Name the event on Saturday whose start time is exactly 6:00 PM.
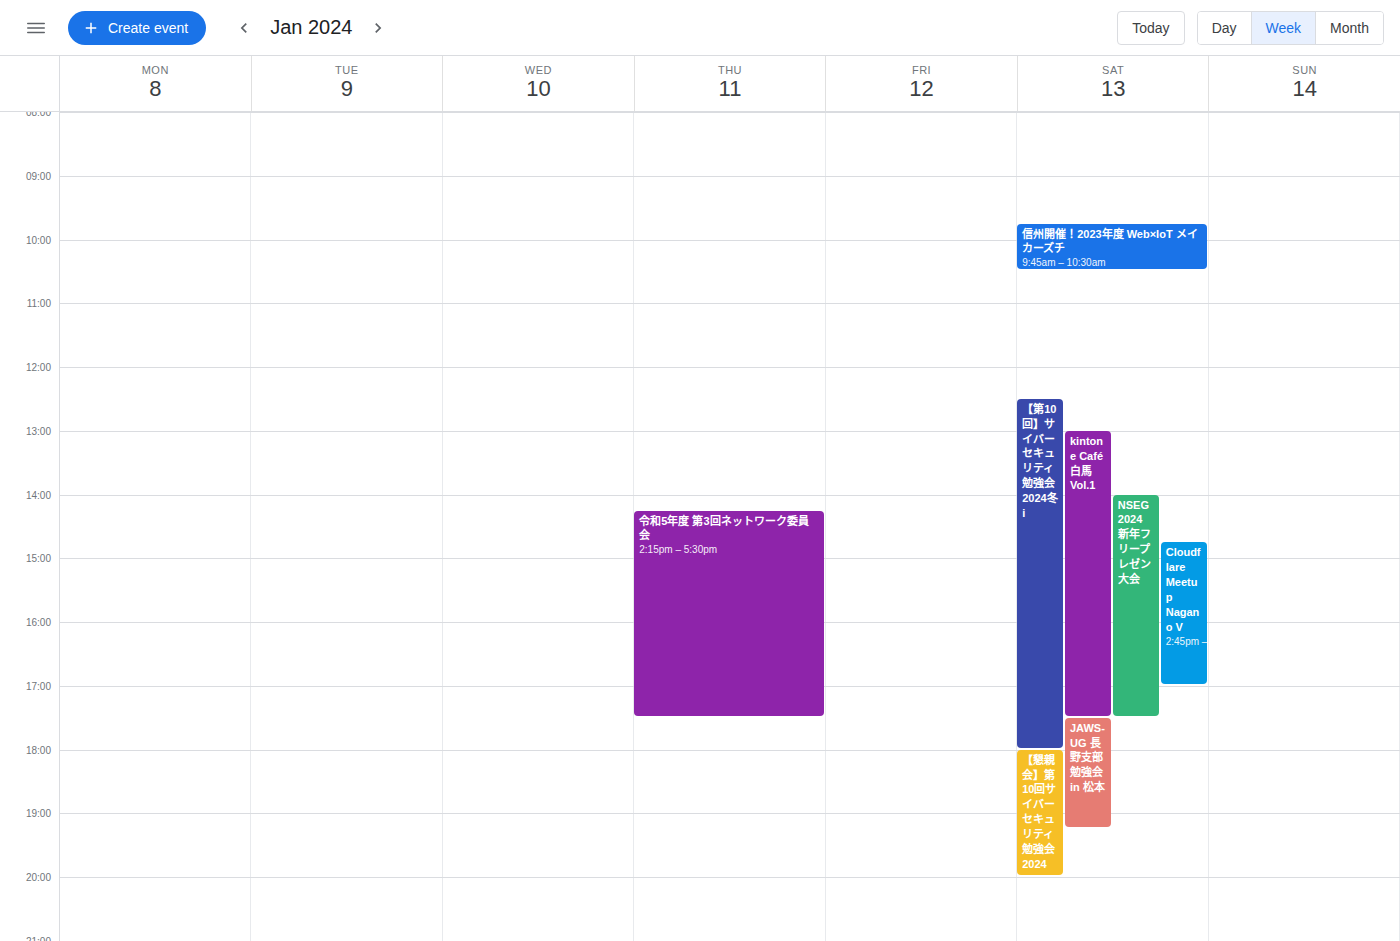
"【懇親会】第10回サイバーセキュリティ勉強会2024"